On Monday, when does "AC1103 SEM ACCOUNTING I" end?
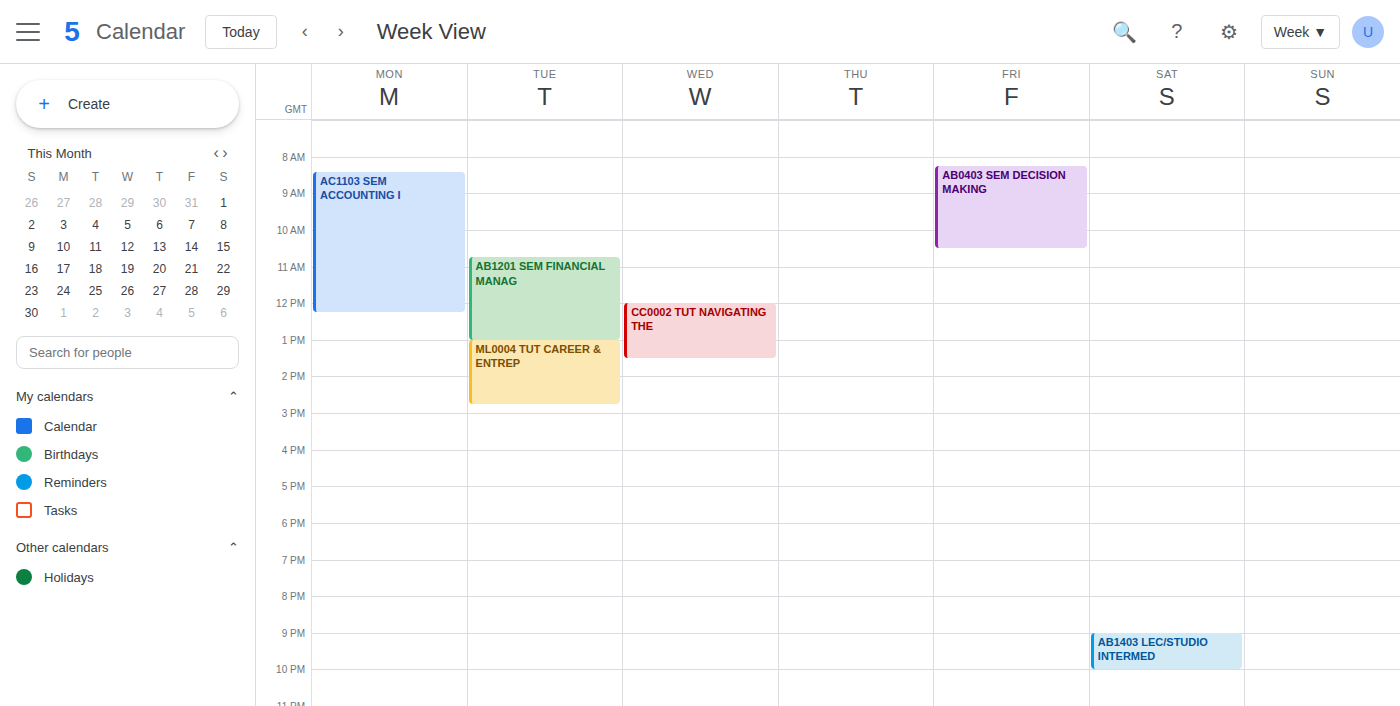
12:15 PM